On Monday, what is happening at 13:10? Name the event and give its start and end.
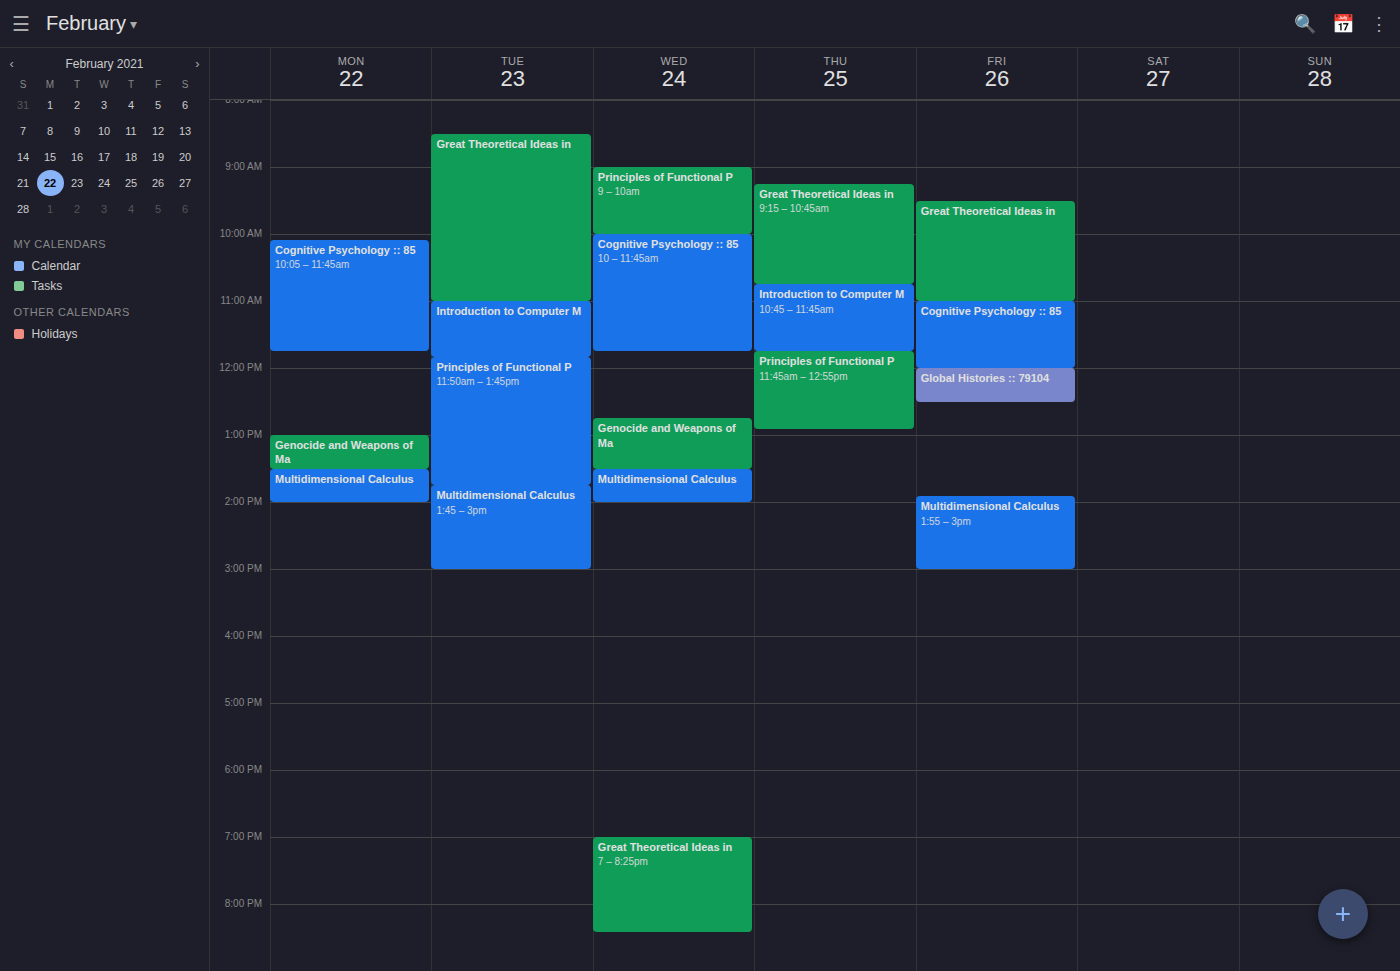
"Genocide and Weapons of Ma", 13:00 to 13:30